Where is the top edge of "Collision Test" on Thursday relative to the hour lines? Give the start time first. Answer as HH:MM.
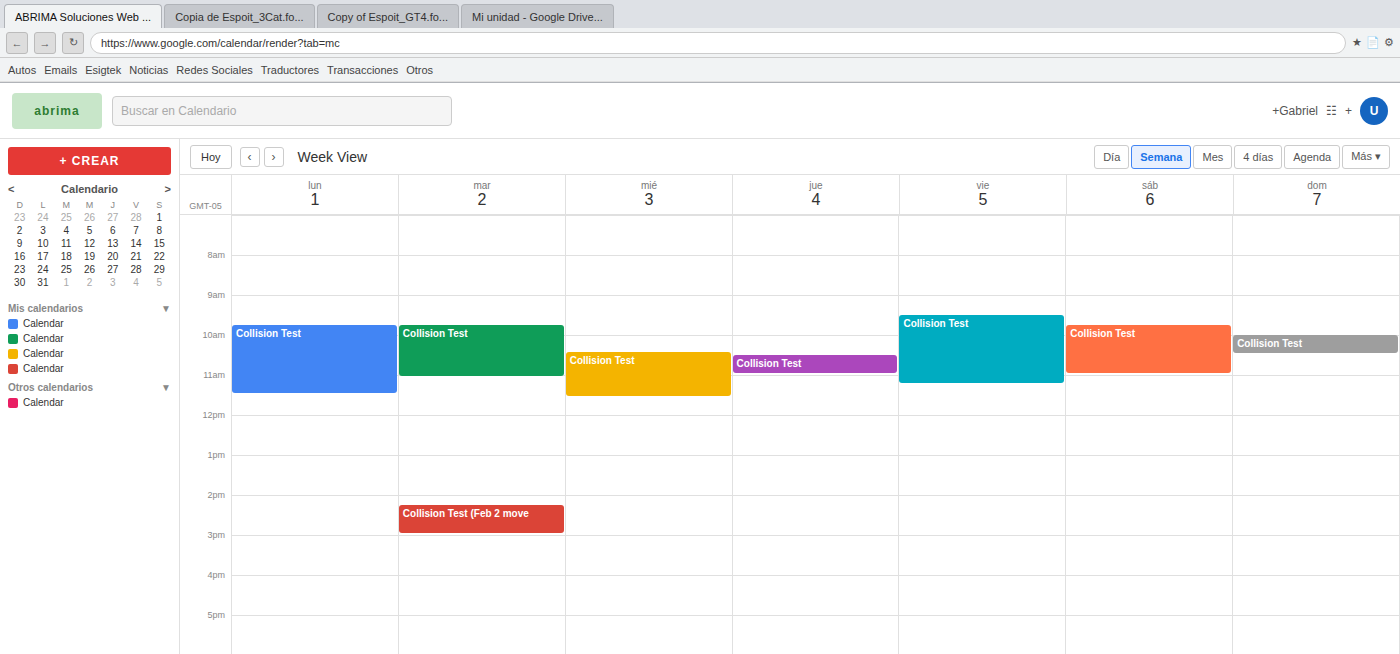
10:30 -- halfway between the 10:00 and 11:00 lines.